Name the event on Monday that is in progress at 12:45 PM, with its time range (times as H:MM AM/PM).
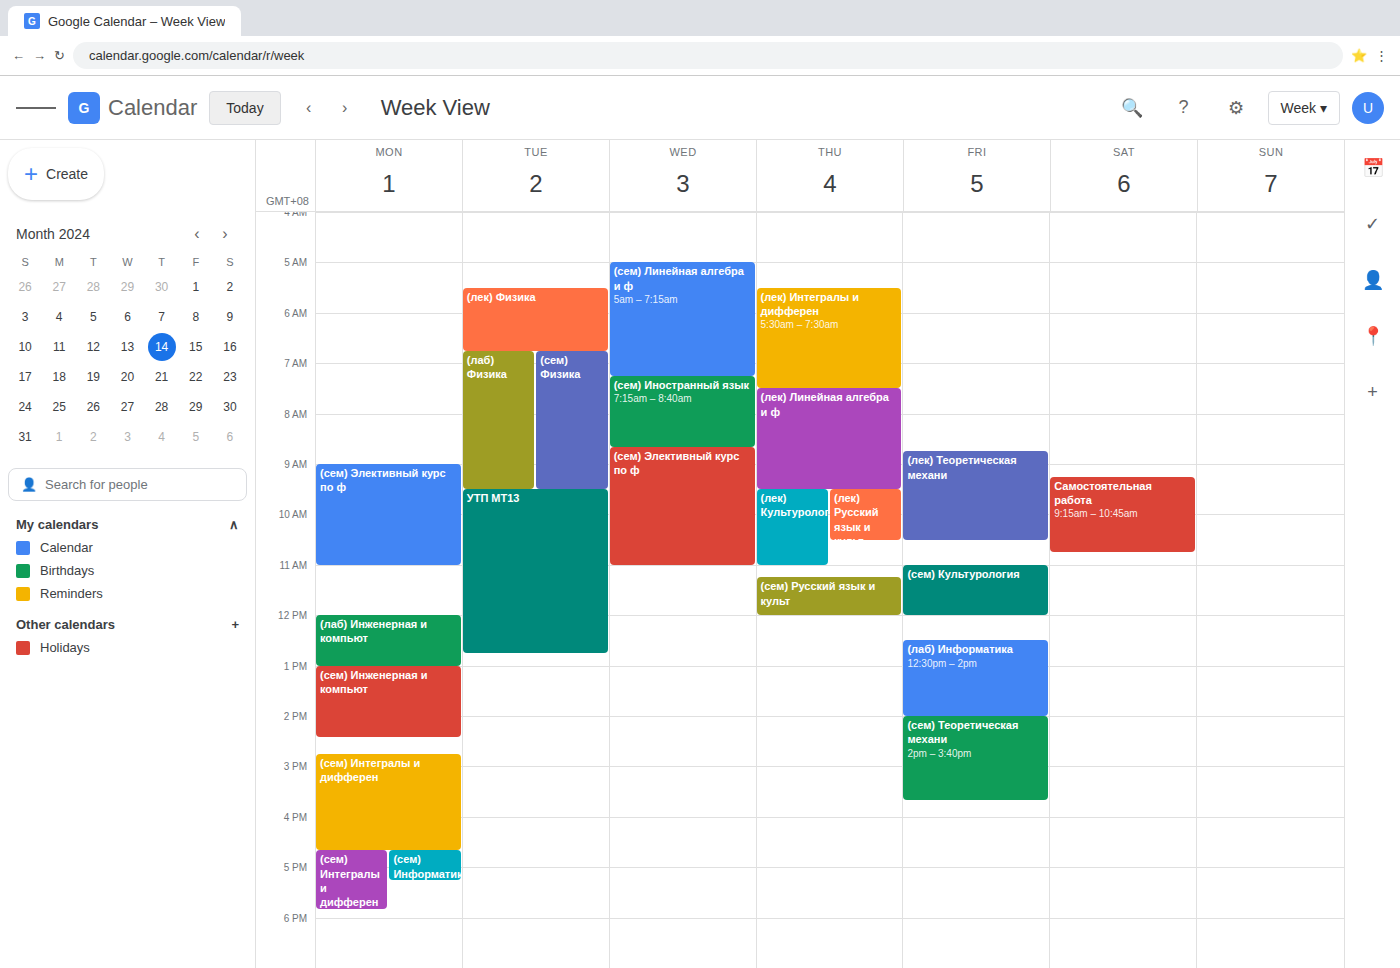
"(лаб) Инженерная и компьют", 12:00 PM to 1:00 PM